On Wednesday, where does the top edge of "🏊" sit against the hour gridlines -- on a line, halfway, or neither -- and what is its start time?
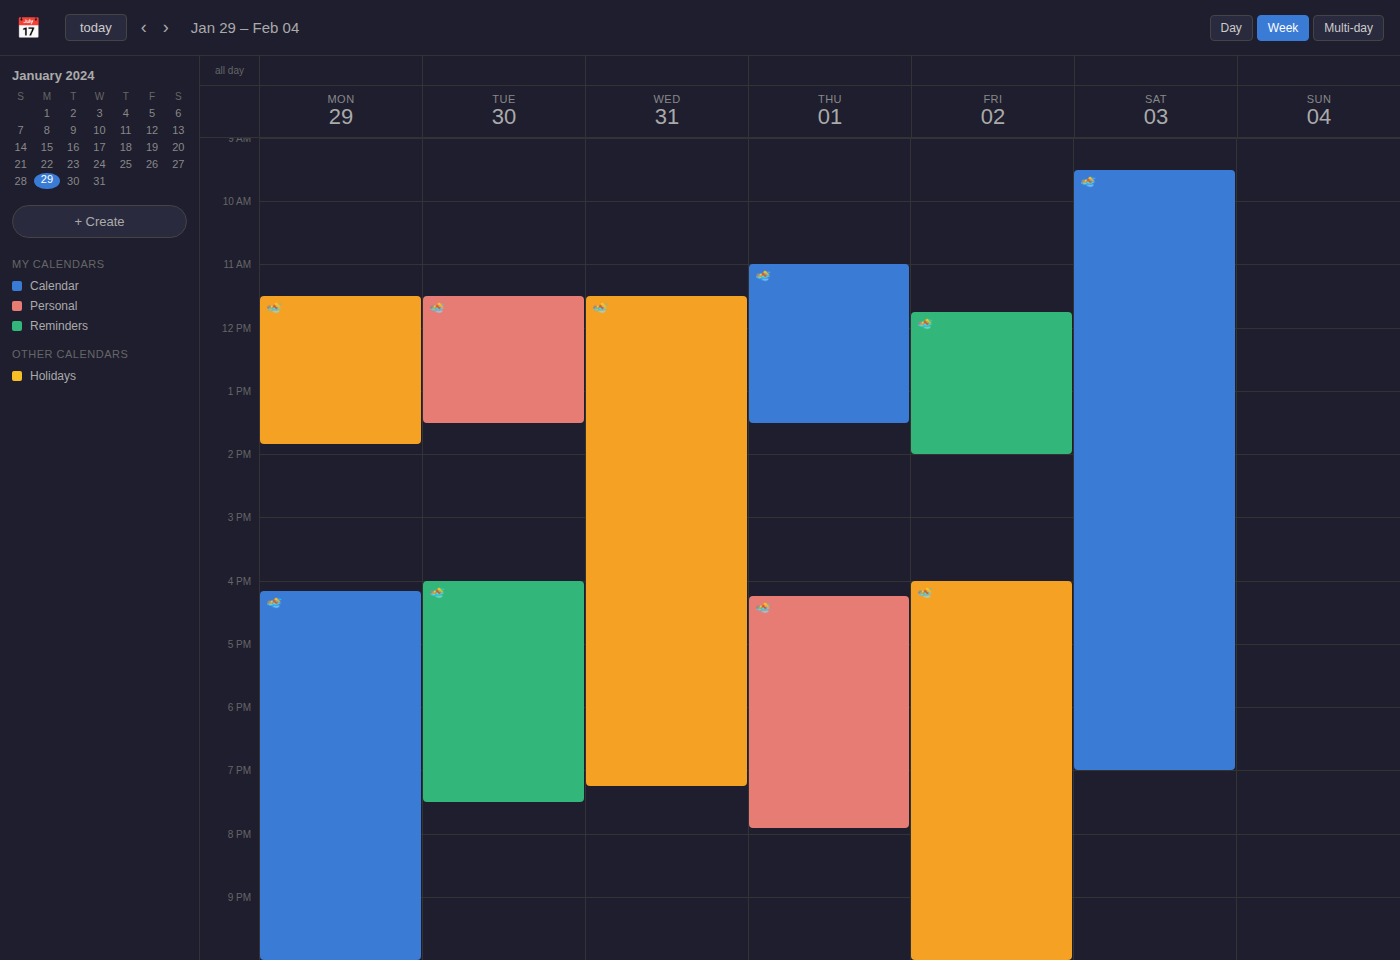
11:30 -- halfway between the 11:00 and 12:00 lines.